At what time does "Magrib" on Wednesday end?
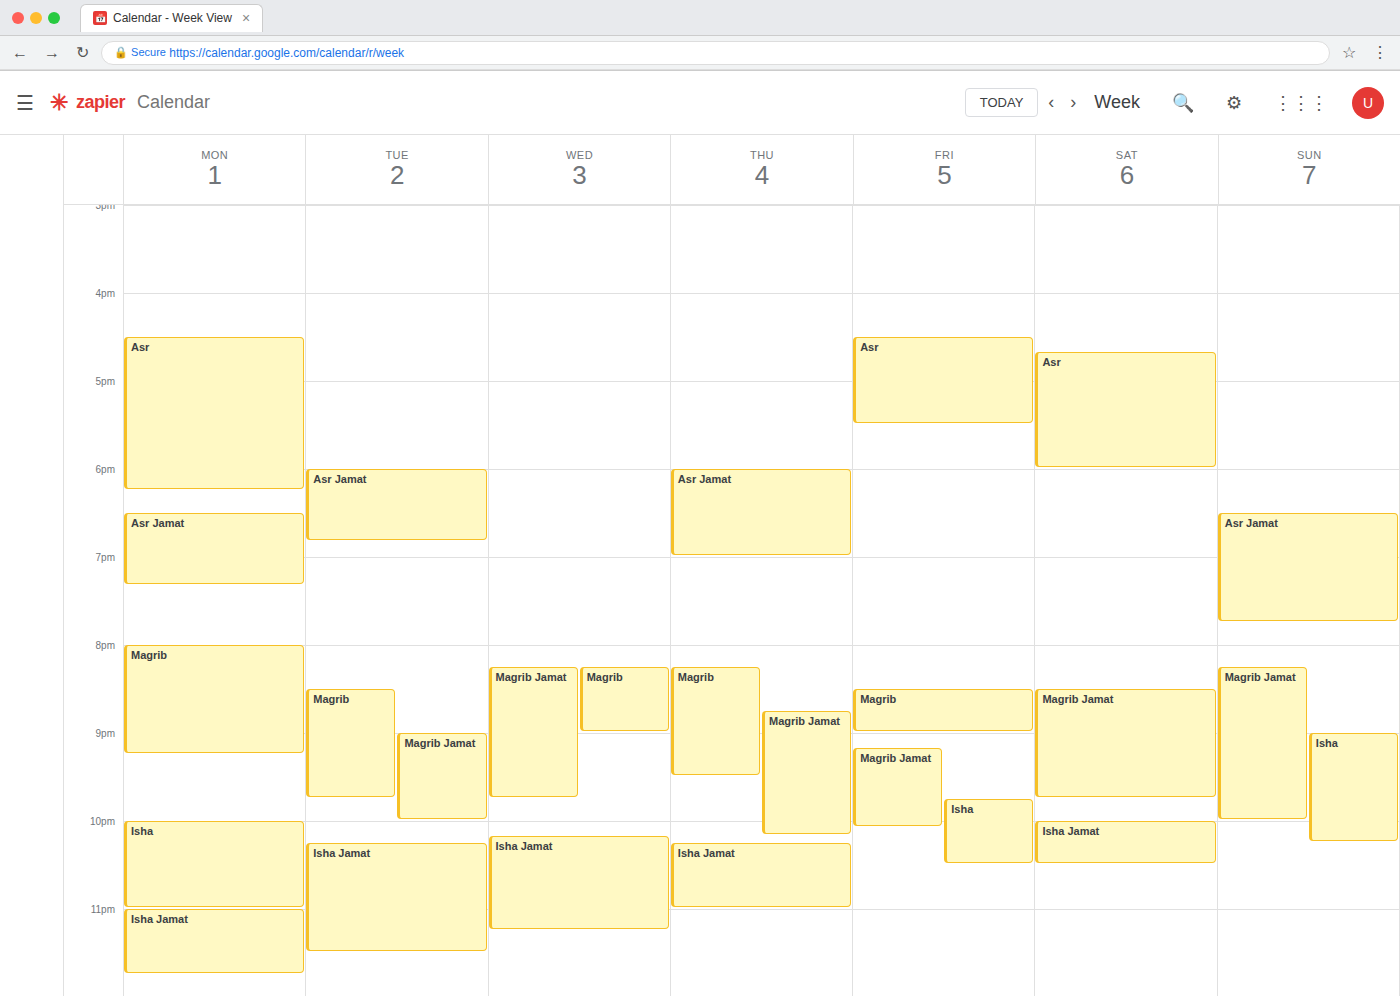
9:00 PM